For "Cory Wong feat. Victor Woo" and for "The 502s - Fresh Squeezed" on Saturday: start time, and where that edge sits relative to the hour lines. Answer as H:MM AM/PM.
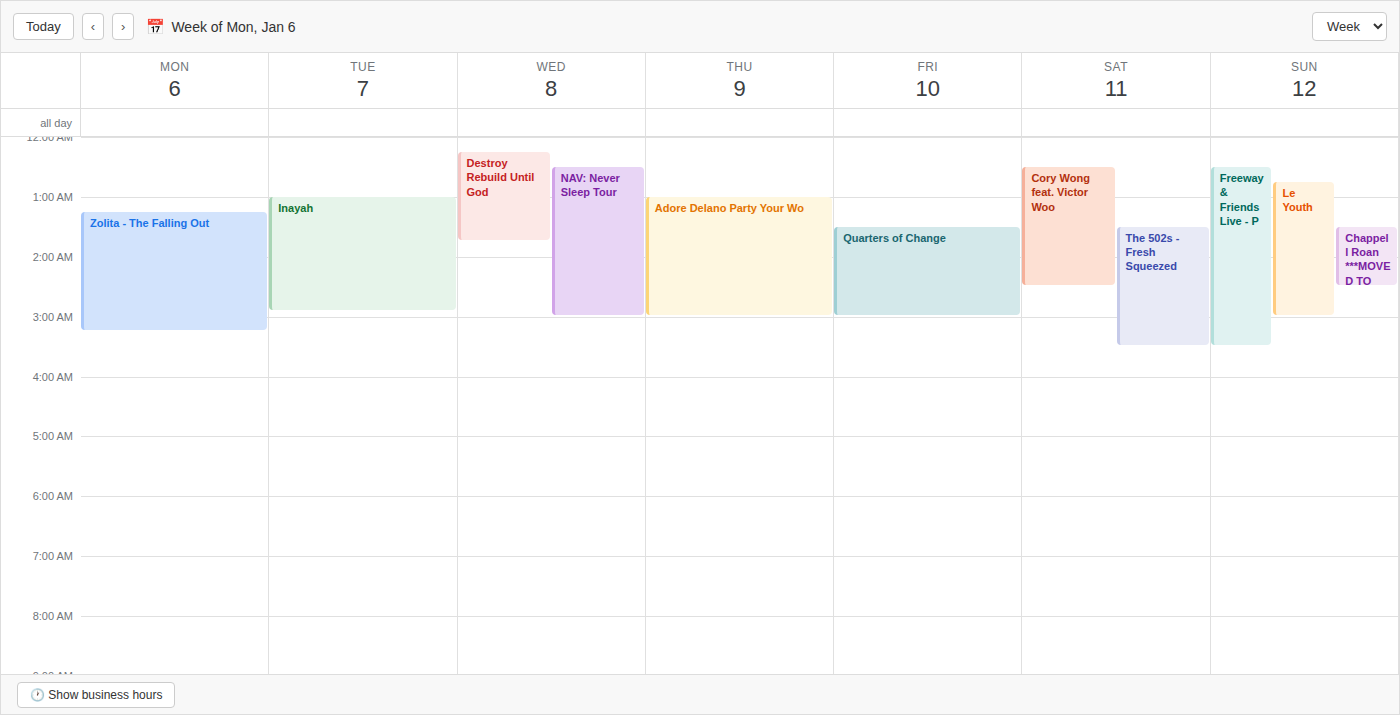
"Cory Wong feat. Victor Woo": 12:30 AM, halfway between the 12 AM and 1 AM lines. "The 502s - Fresh Squeezed": 1:30 AM, halfway between the 1 AM and 2 AM lines.